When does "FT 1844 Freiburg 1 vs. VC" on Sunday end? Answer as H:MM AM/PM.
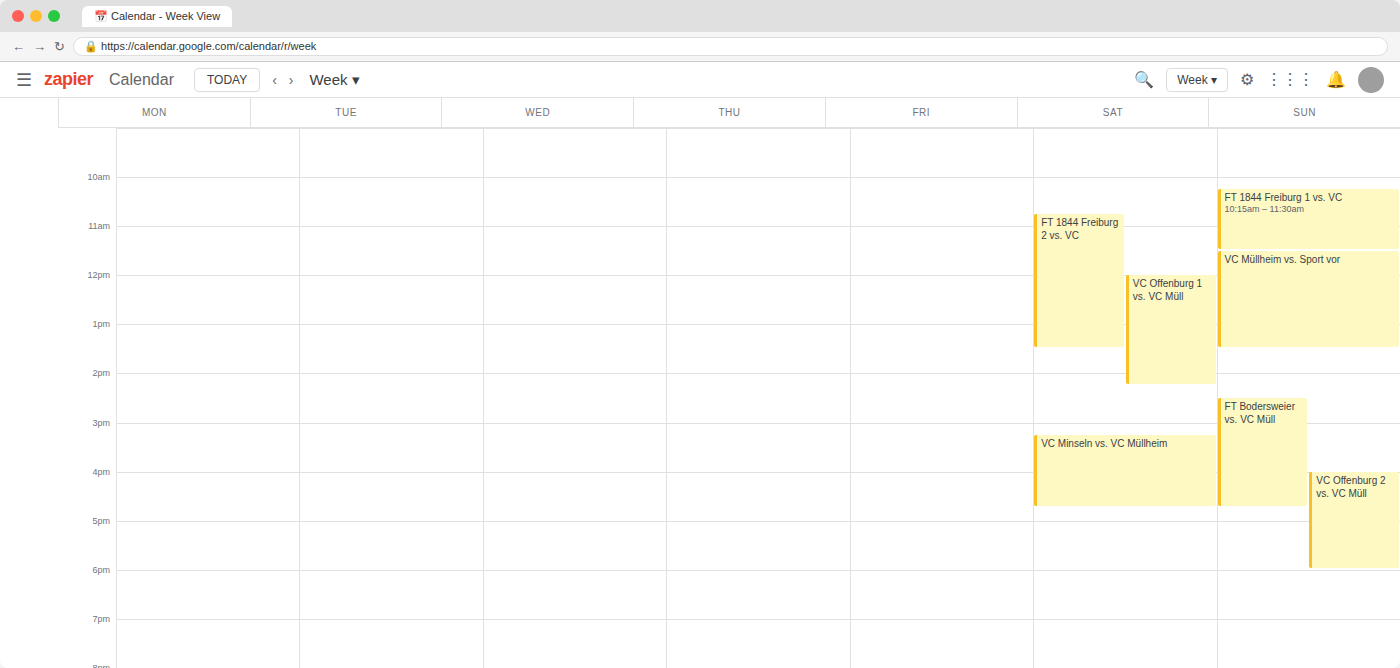
11:30 AM